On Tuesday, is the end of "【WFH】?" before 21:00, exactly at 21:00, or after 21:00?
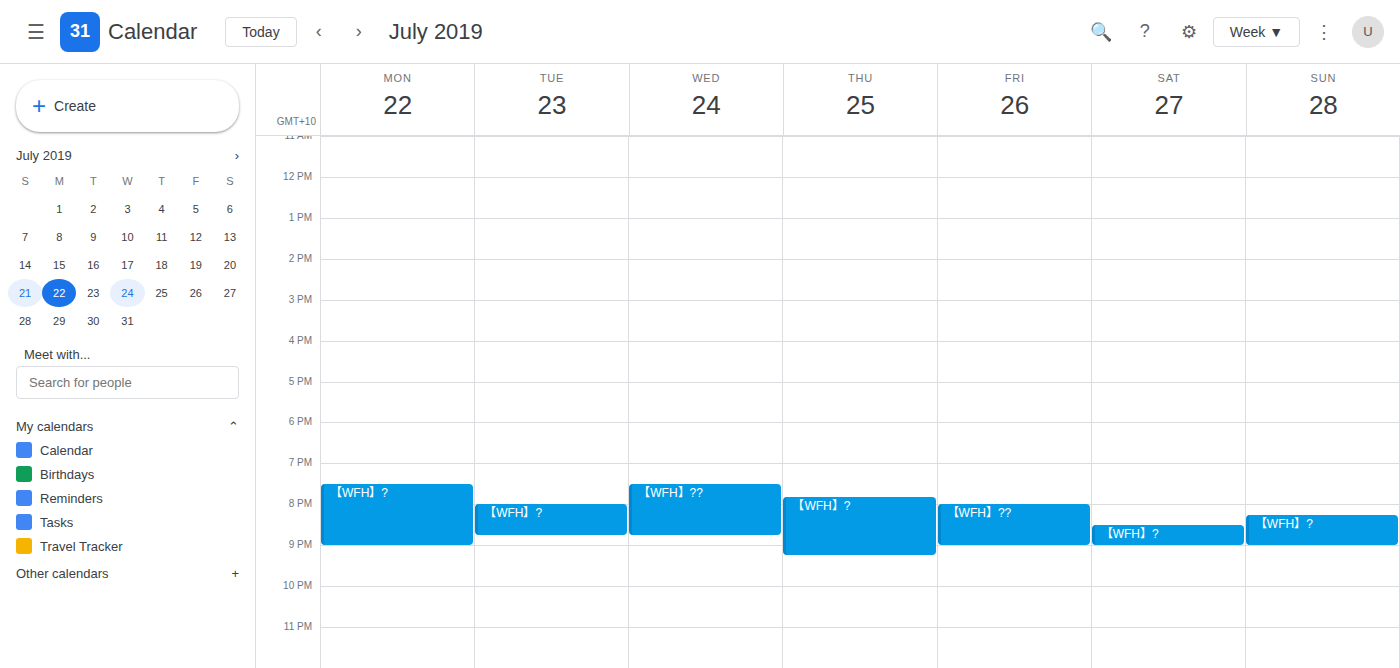
20:45 -- before 21:00, 15 minutes above the 21:00 line.